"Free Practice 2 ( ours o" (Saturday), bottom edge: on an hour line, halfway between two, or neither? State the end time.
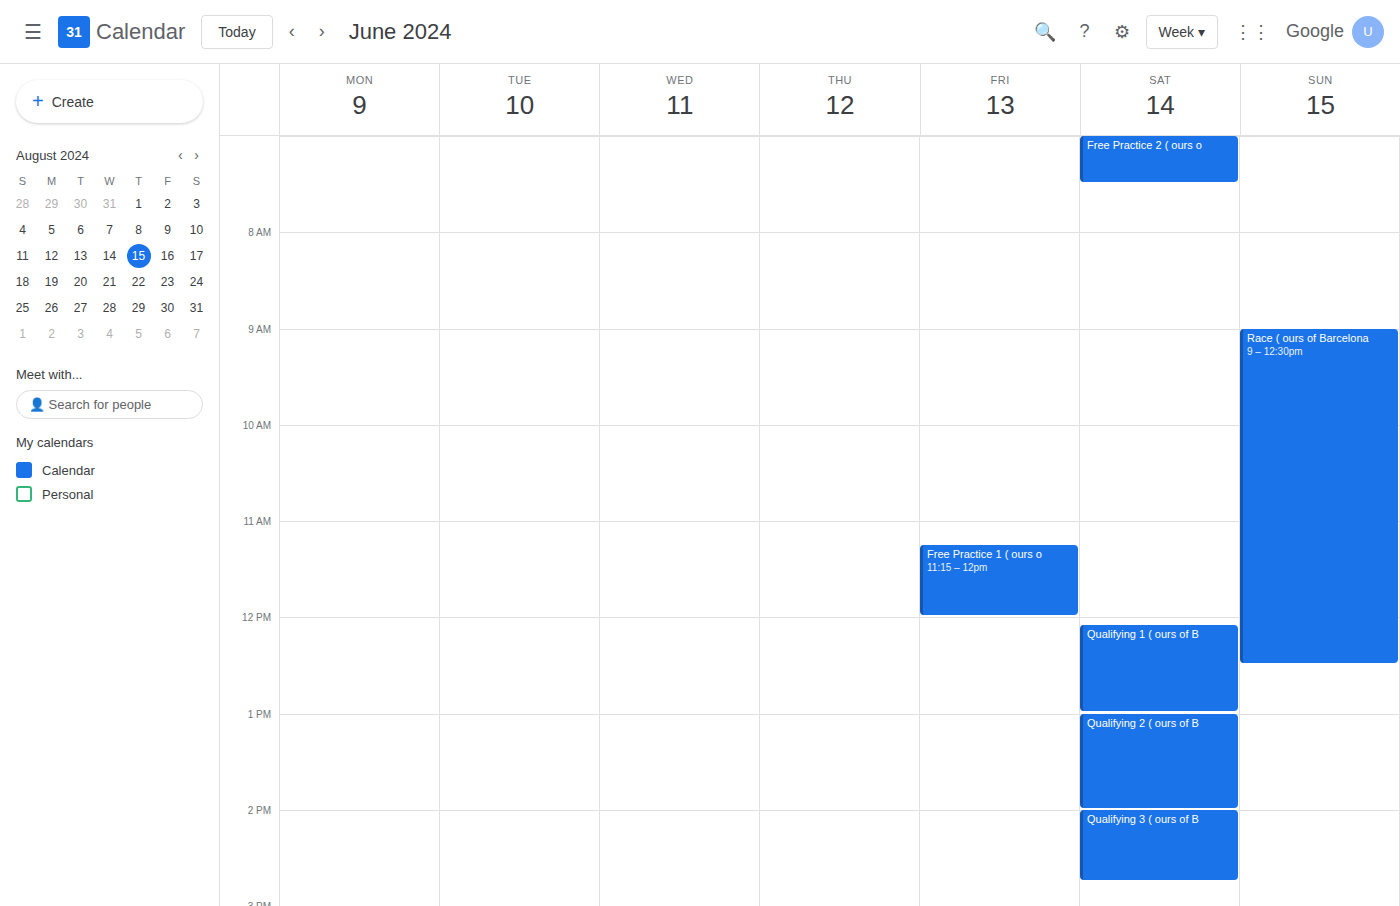
7:30 AM -- halfway between the 7 AM and 8 AM lines.